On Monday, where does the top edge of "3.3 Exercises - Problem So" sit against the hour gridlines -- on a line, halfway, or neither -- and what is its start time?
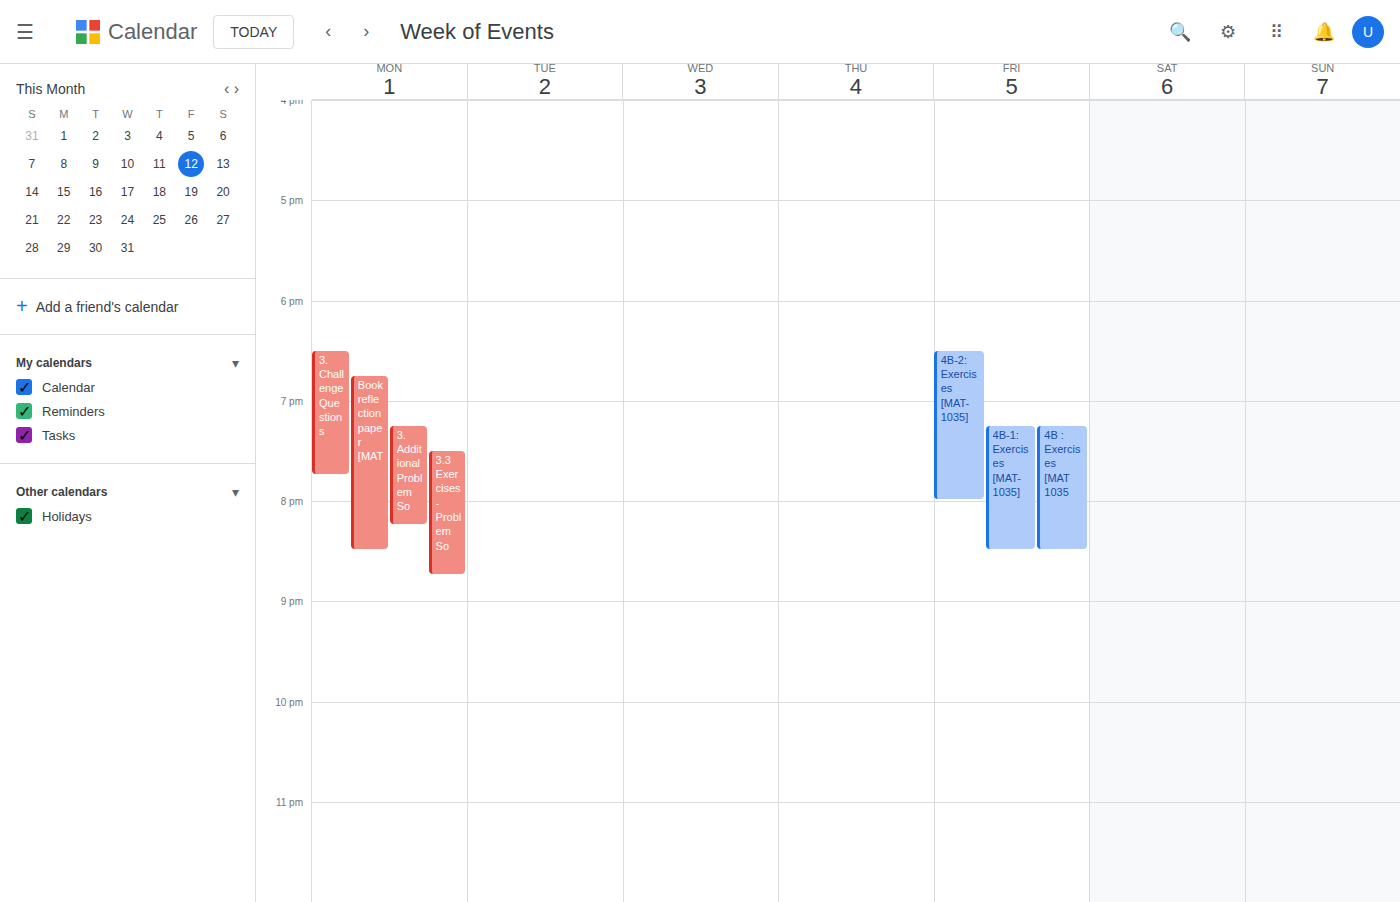
7:30 PM -- halfway between the 7 PM and 8 PM lines.